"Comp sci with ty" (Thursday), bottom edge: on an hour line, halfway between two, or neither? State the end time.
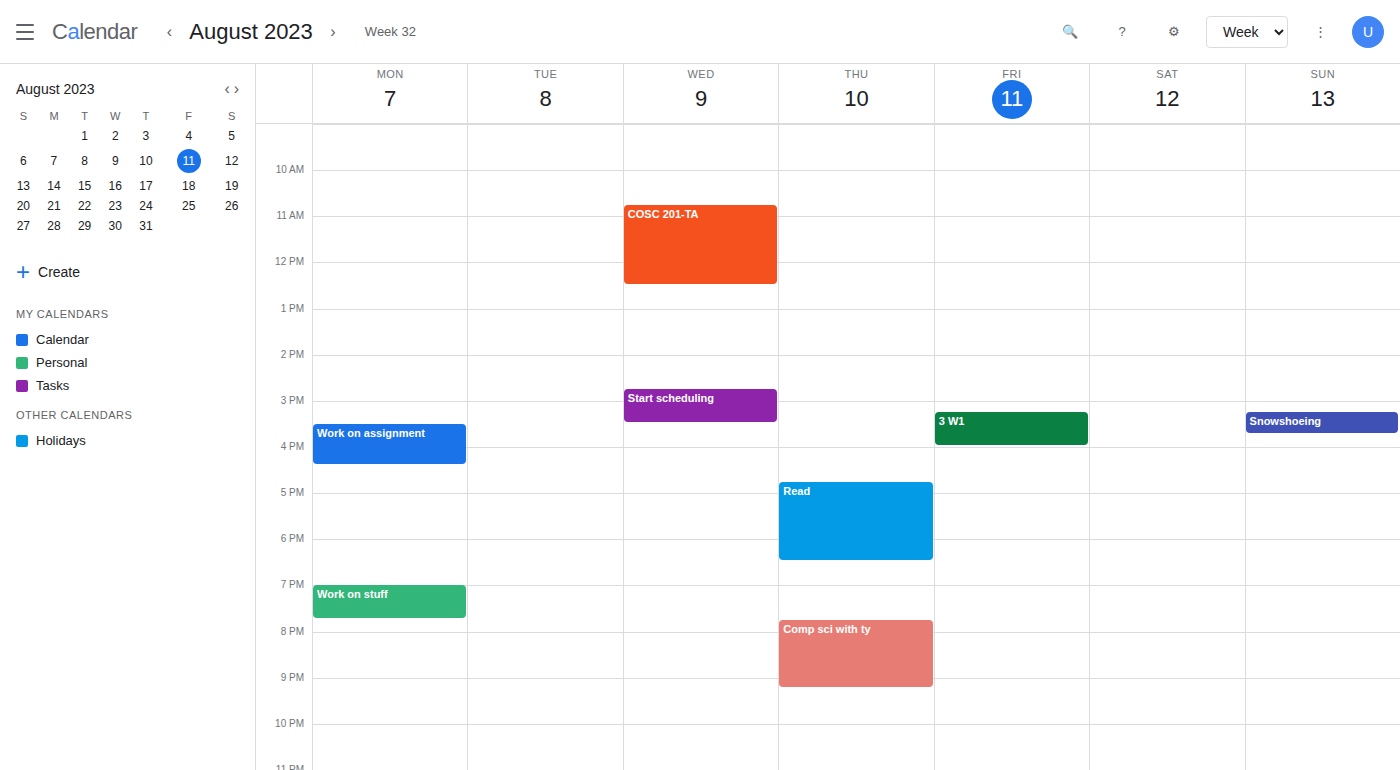
9:15 PM -- neither: a quarter of the way from the 9 PM line to the 10 PM line.